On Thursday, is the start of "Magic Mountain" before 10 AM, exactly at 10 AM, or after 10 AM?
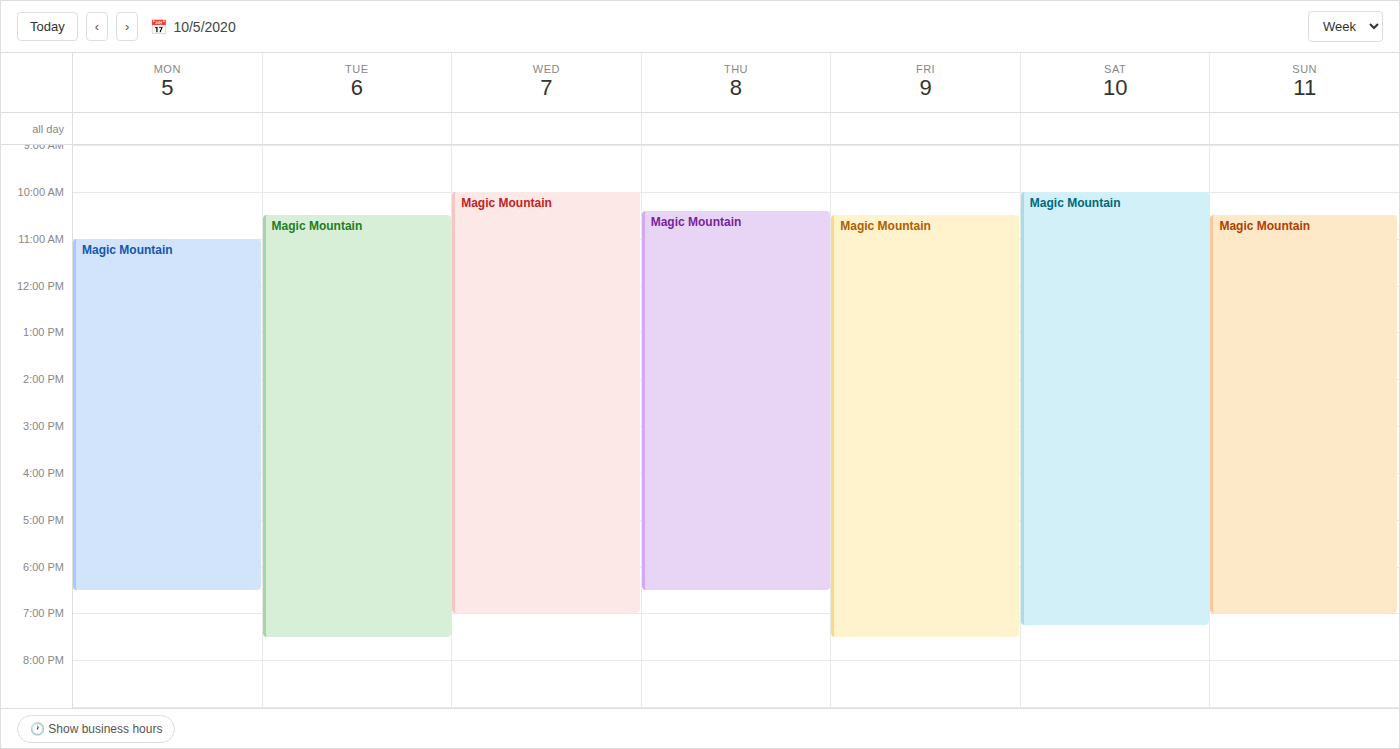
10:25 AM -- after 10 AM, 25 minutes below the 10 AM line.